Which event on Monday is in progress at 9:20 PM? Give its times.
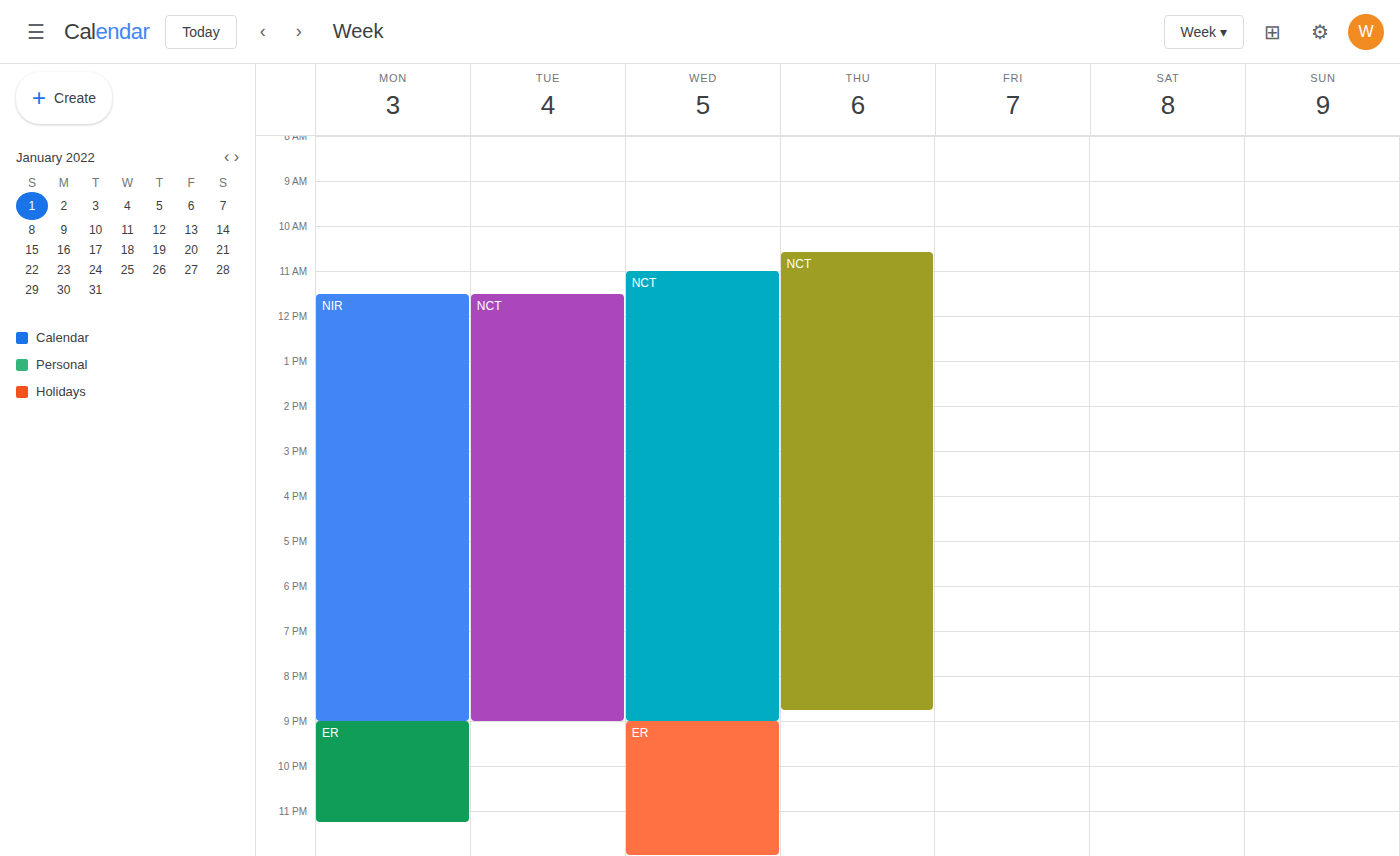
"ER", 9:00 PM to 11:15 PM